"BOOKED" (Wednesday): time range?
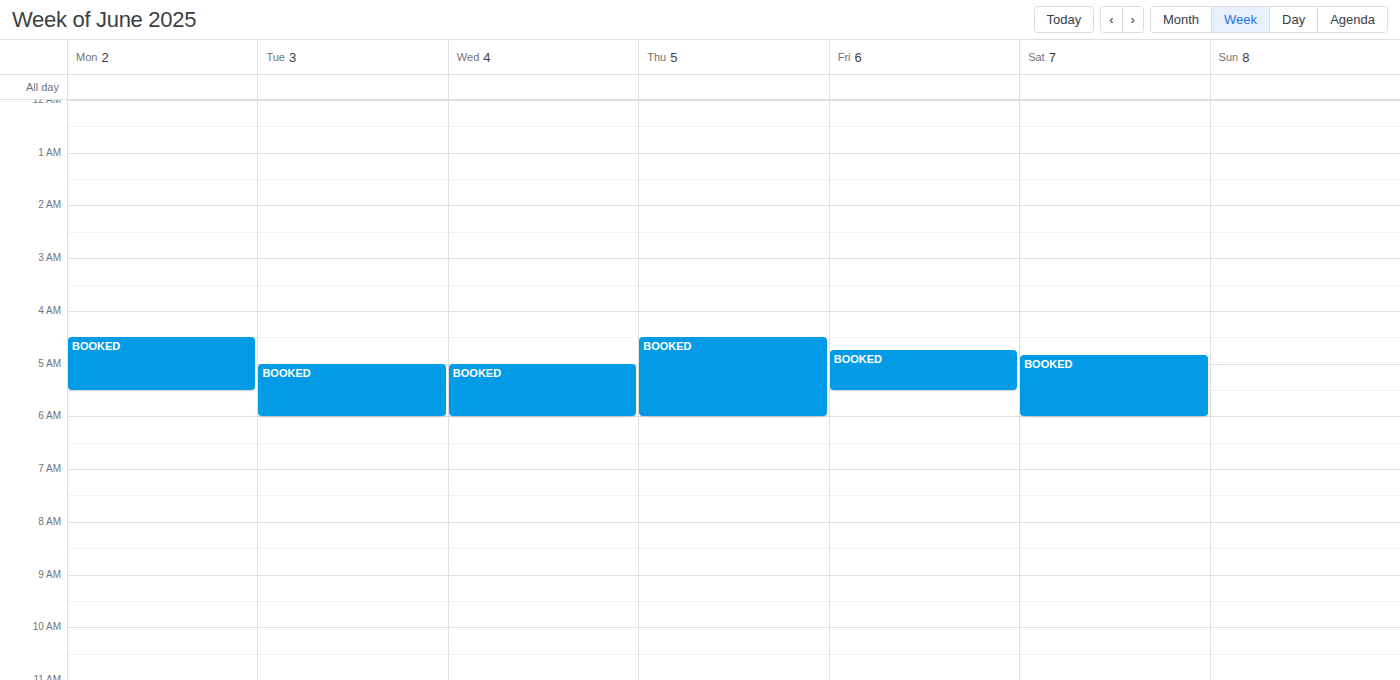
5:00 AM to 6:00 AM